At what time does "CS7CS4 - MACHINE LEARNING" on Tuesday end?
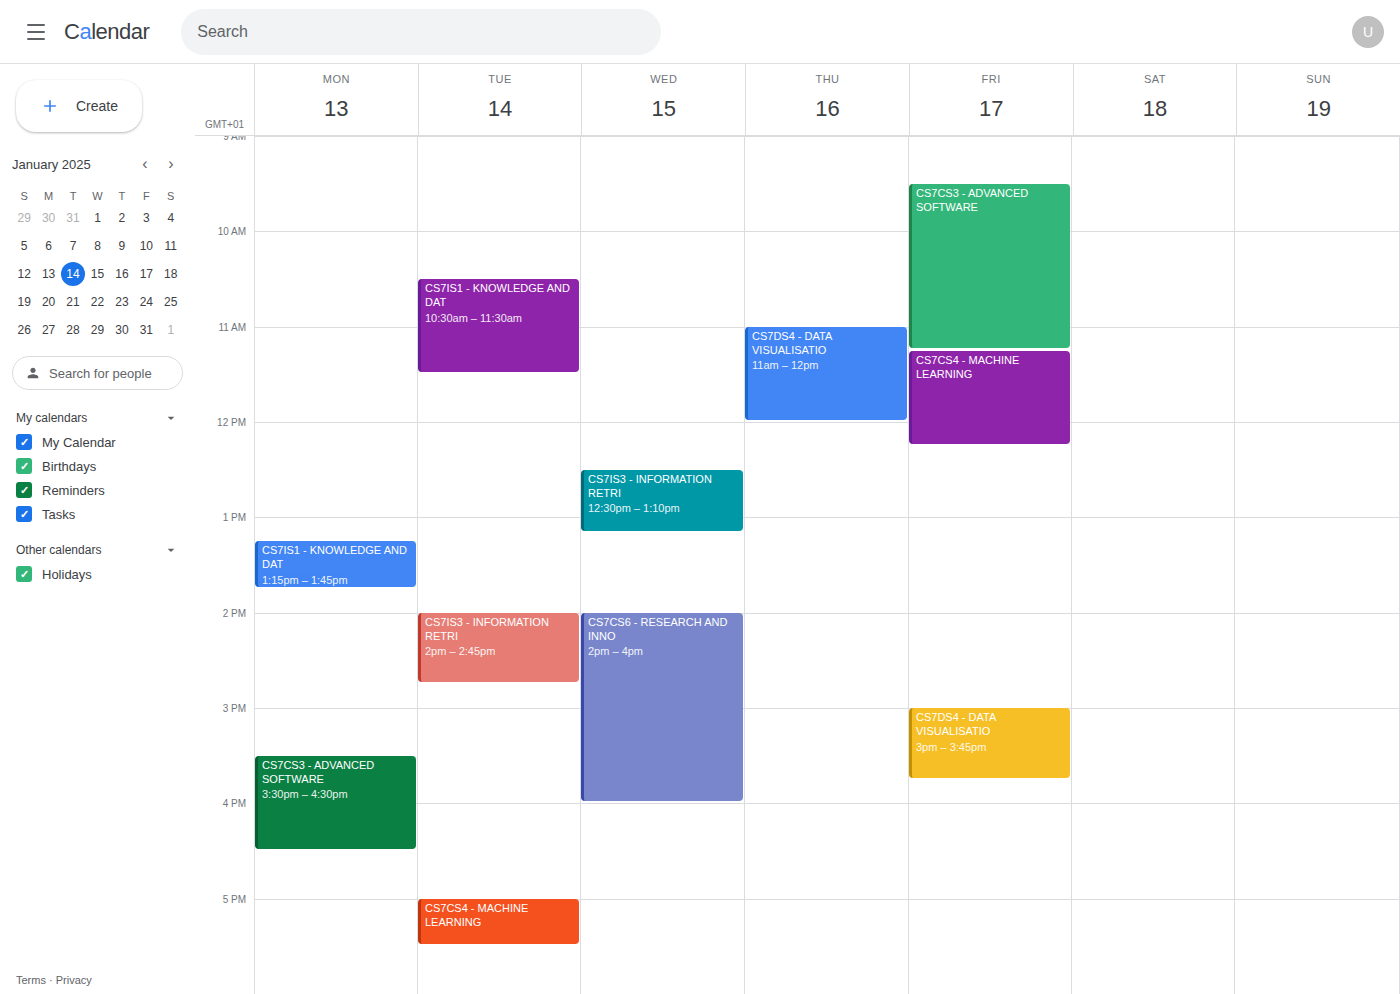
5:30 PM